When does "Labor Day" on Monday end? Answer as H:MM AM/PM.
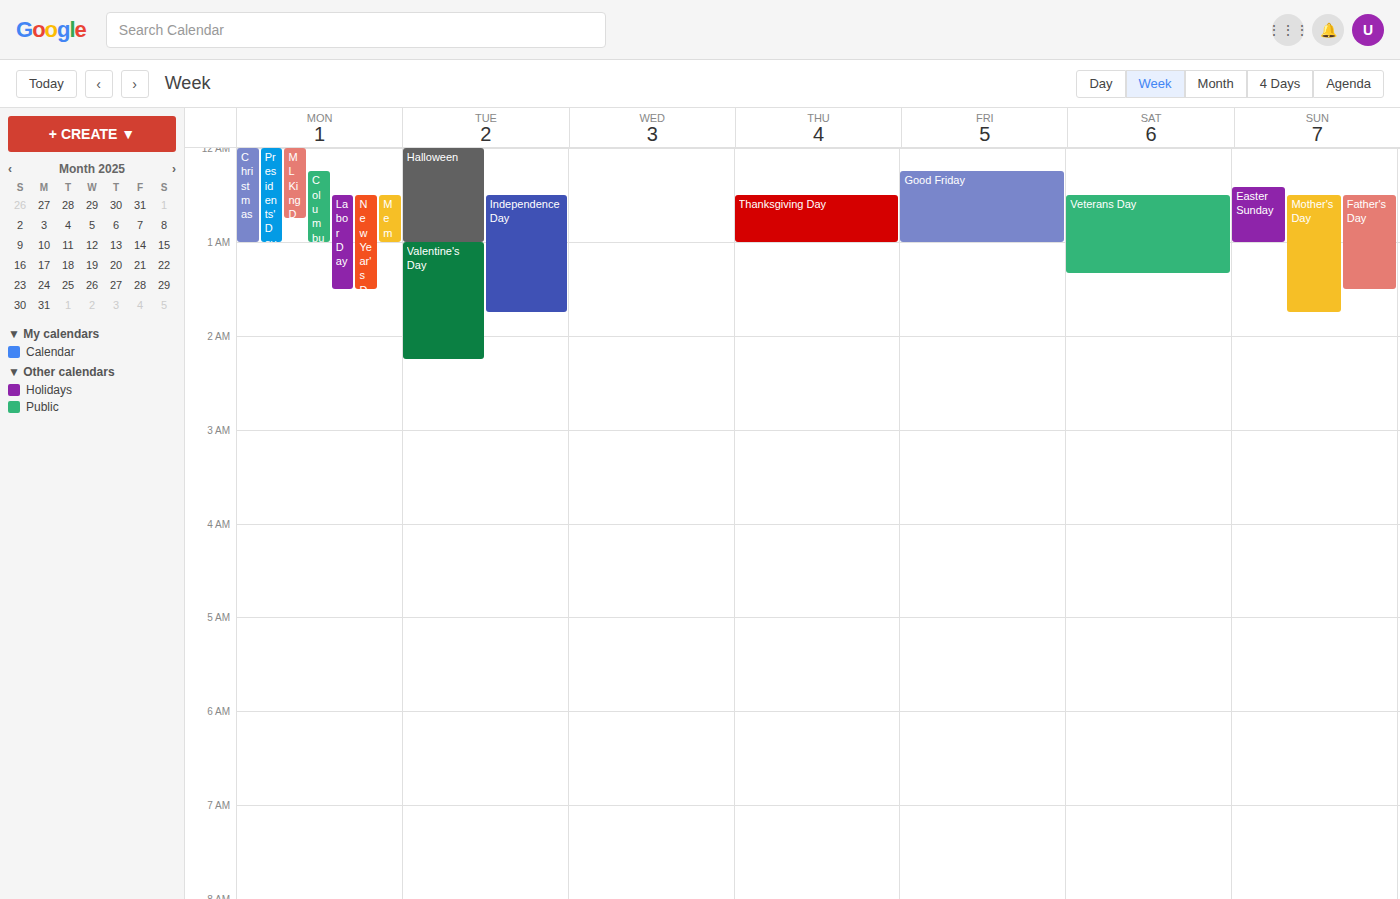
1:30 AM